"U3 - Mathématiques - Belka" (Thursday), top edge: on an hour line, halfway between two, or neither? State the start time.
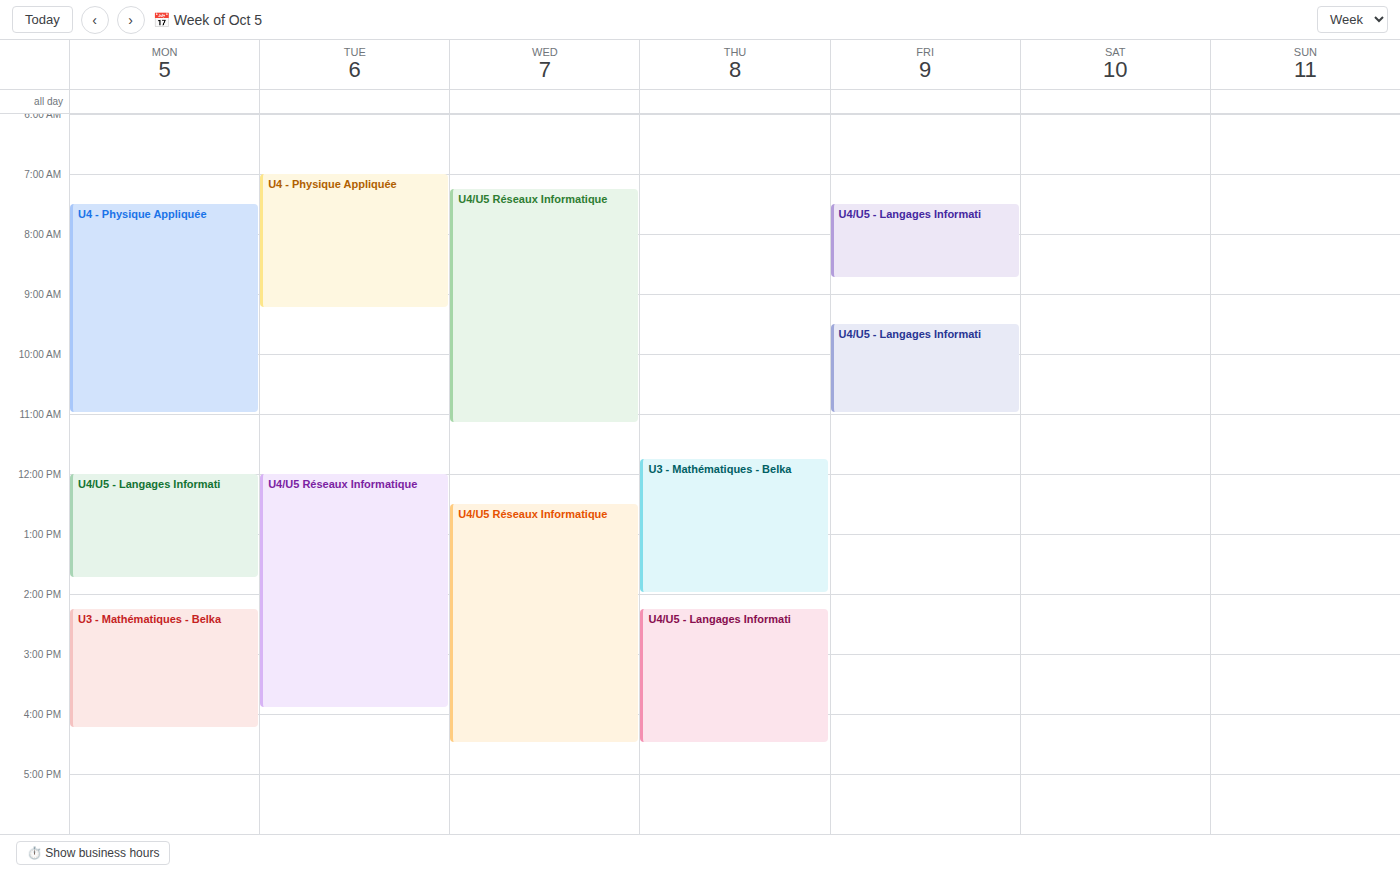
11:45 AM -- neither: three quarters of the way from the 11 AM line to the 12 PM line.